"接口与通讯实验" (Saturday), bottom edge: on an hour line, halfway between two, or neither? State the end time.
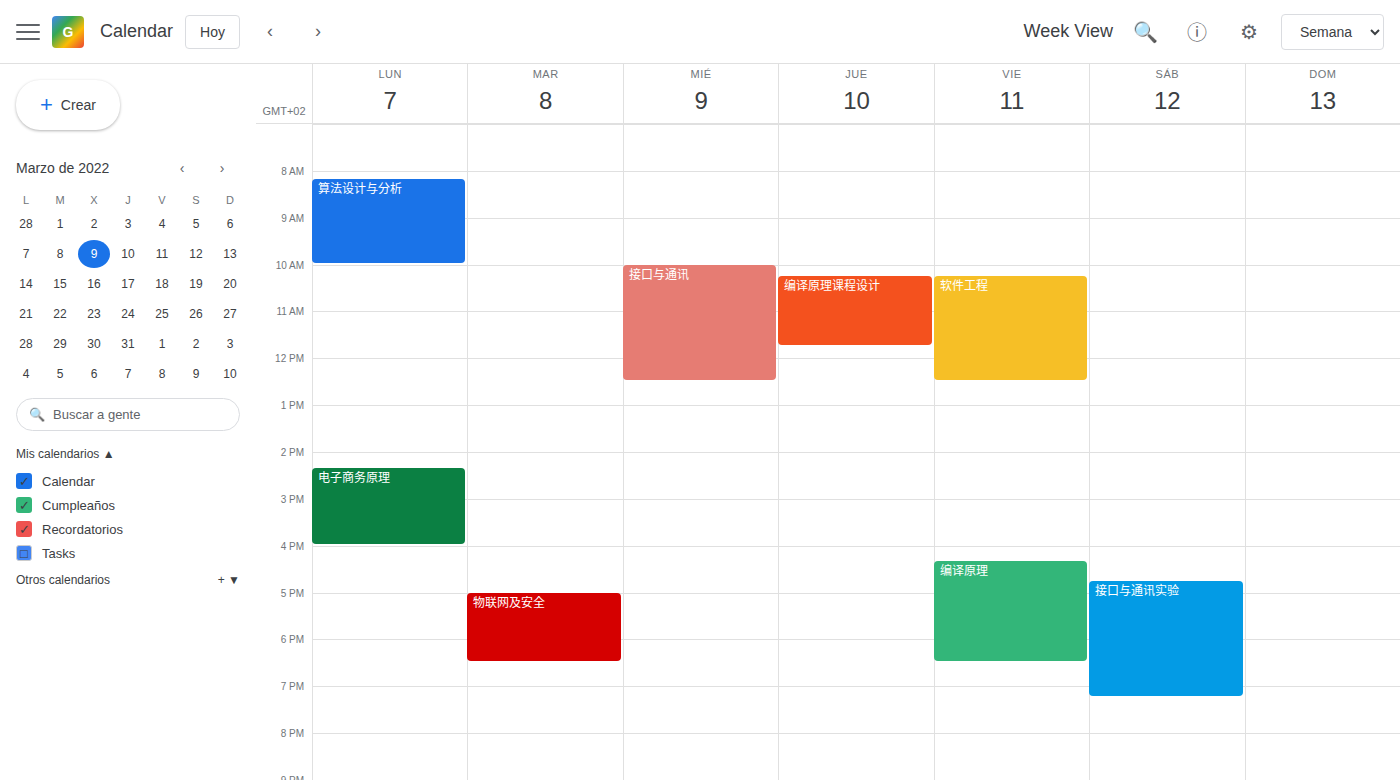
7:15 PM -- neither: a quarter of the way from the 7 PM line to the 8 PM line.